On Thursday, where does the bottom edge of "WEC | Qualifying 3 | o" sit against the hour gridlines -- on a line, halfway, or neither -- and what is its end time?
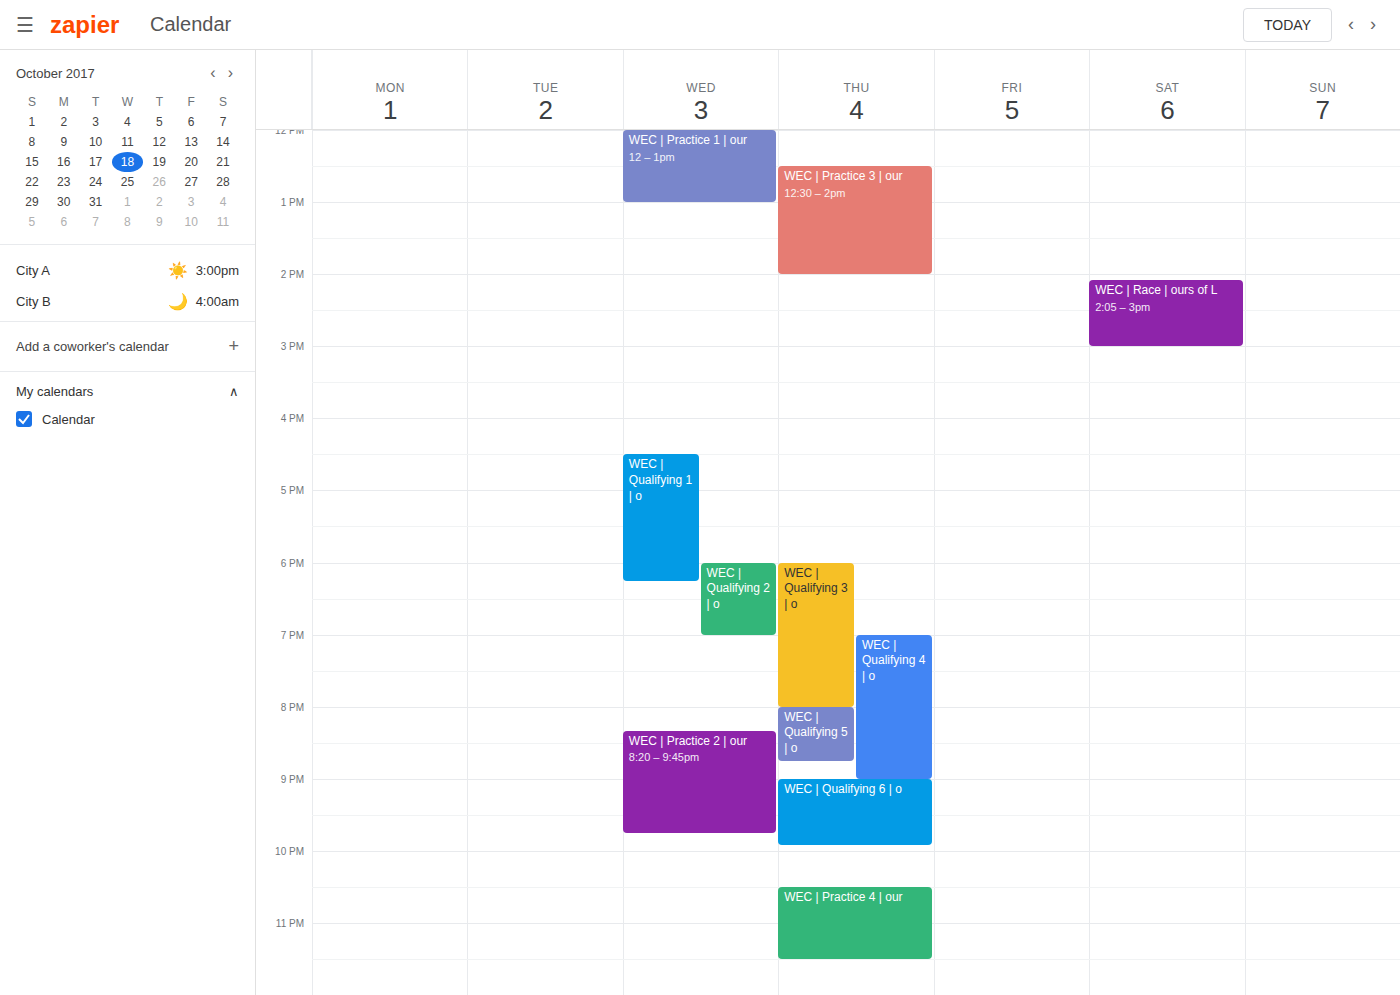
20:00 -- exactly on the 20:00 line.